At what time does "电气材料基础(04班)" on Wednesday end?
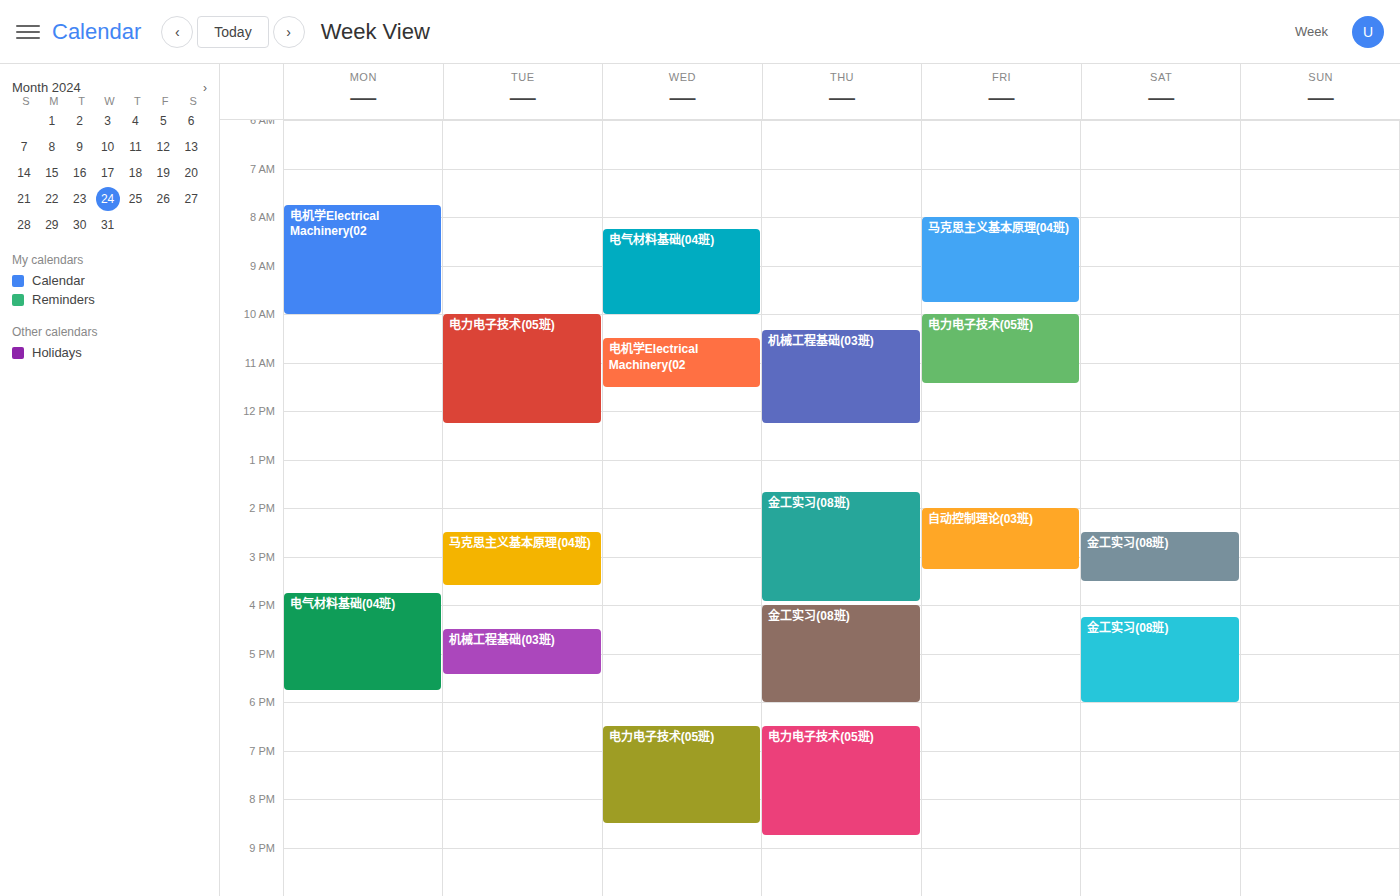
10:00 AM